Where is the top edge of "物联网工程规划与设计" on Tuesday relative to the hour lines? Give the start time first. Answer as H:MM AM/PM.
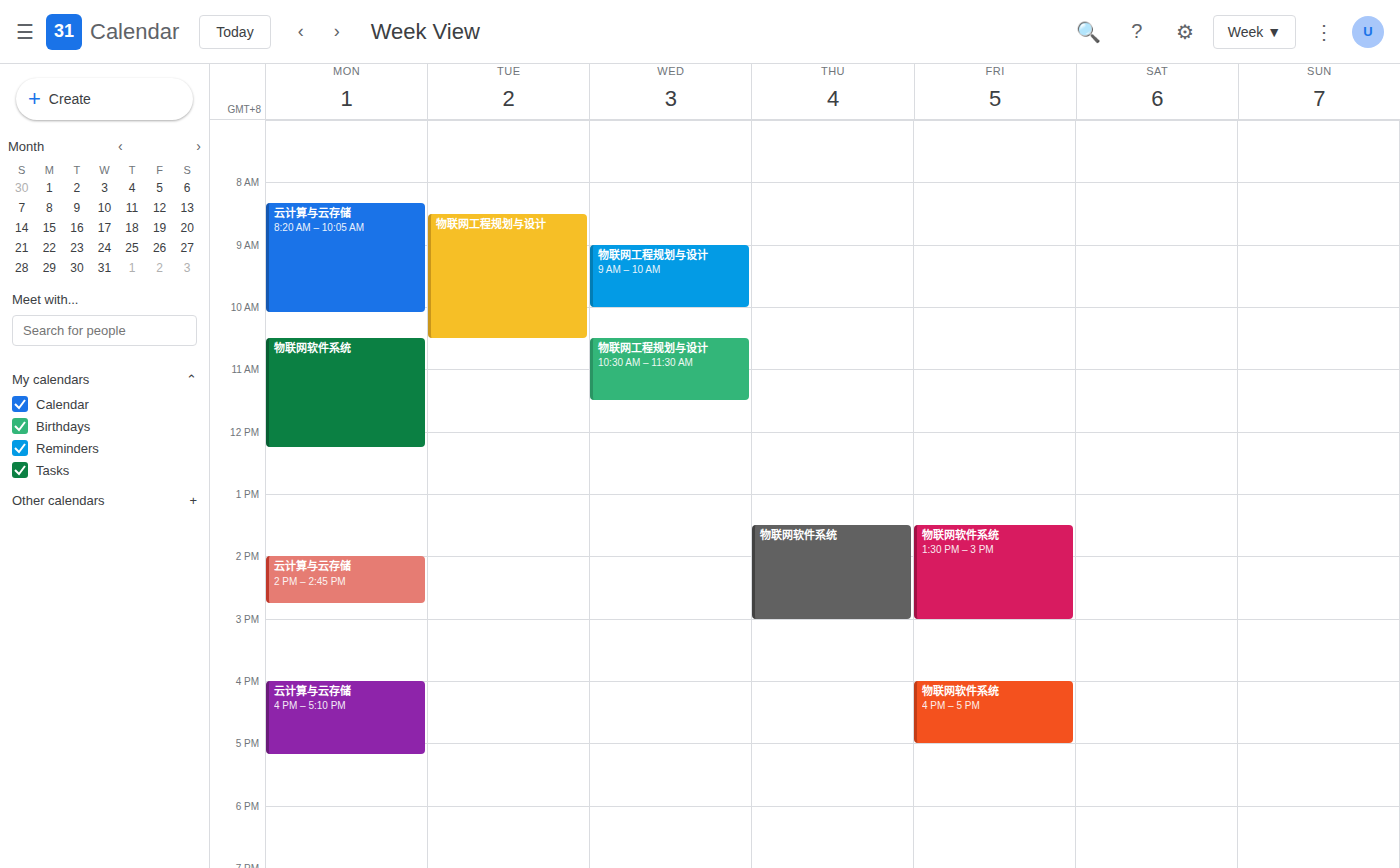
8:30 AM -- halfway between the 8 AM and 9 AM lines.